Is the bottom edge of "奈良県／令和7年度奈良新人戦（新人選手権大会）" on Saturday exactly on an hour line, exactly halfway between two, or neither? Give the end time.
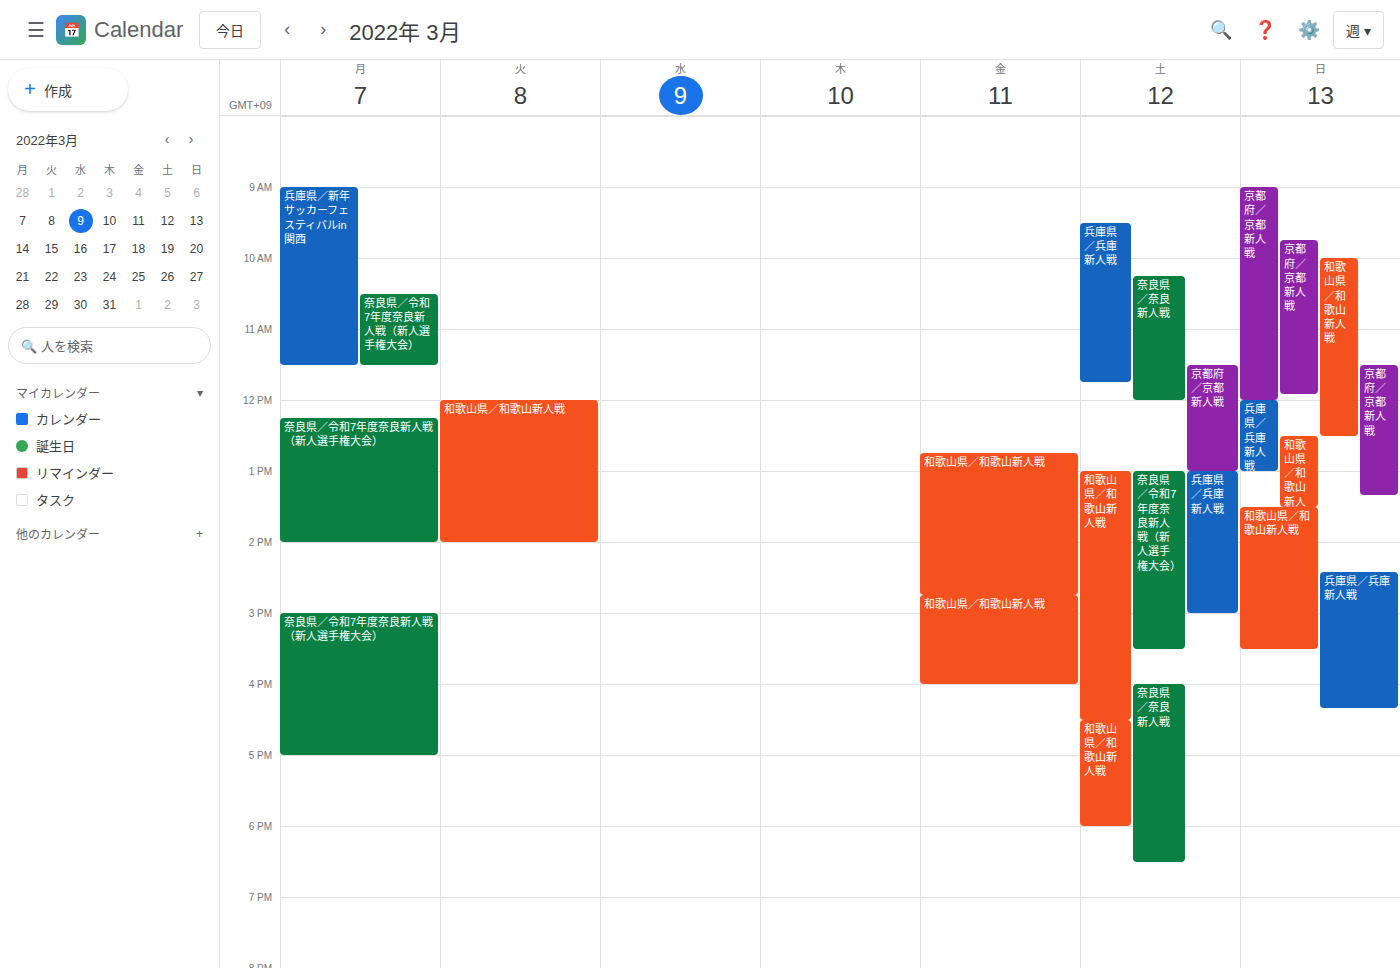
3:30 PM -- halfway between the 3 PM and 4 PM lines.